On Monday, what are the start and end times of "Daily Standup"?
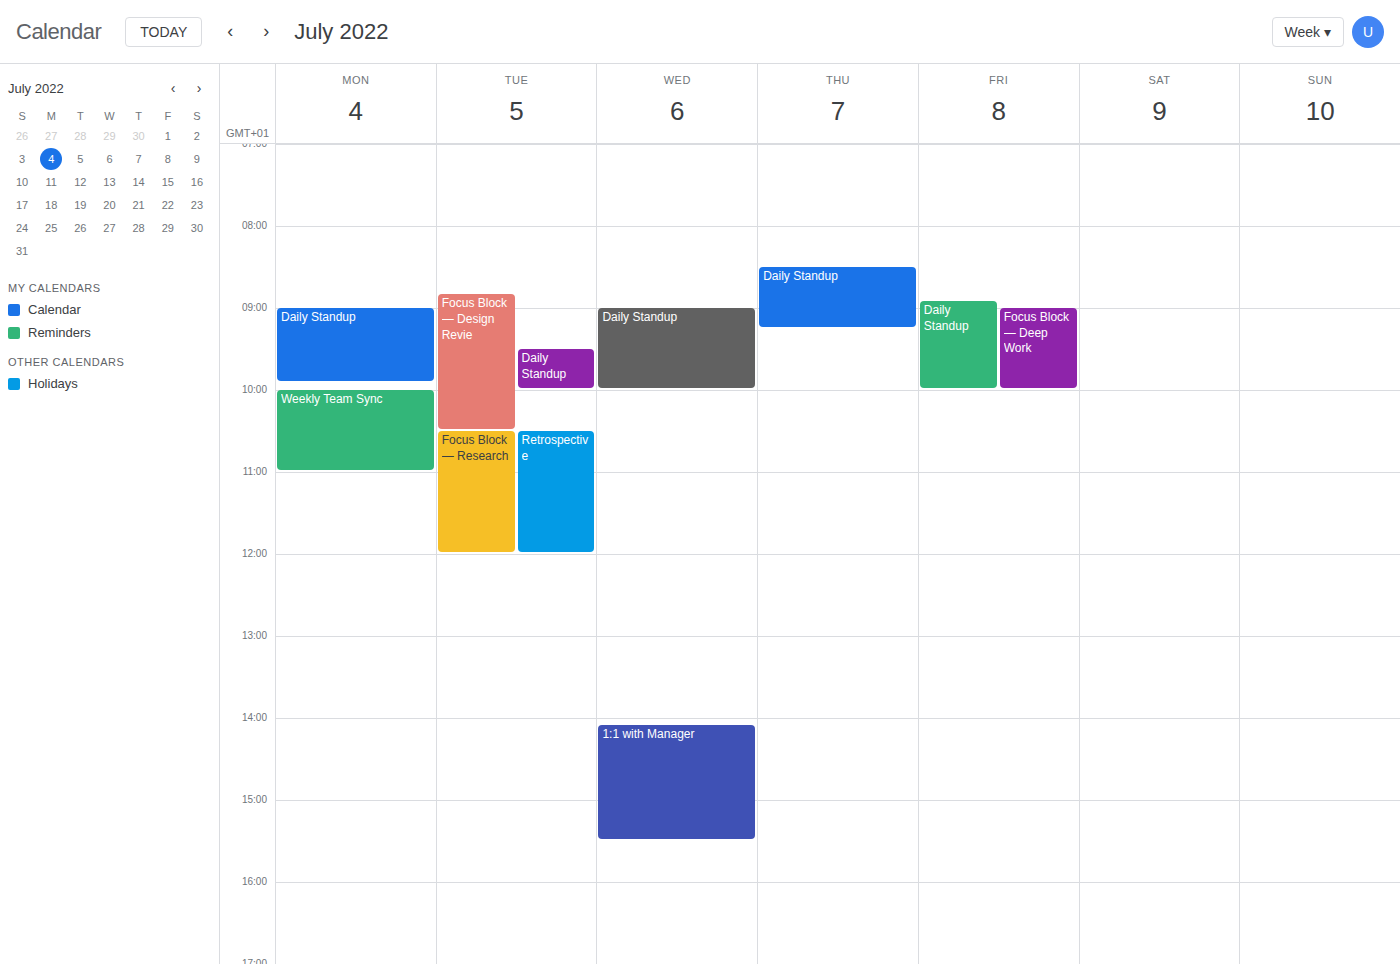
09:00 to 09:55